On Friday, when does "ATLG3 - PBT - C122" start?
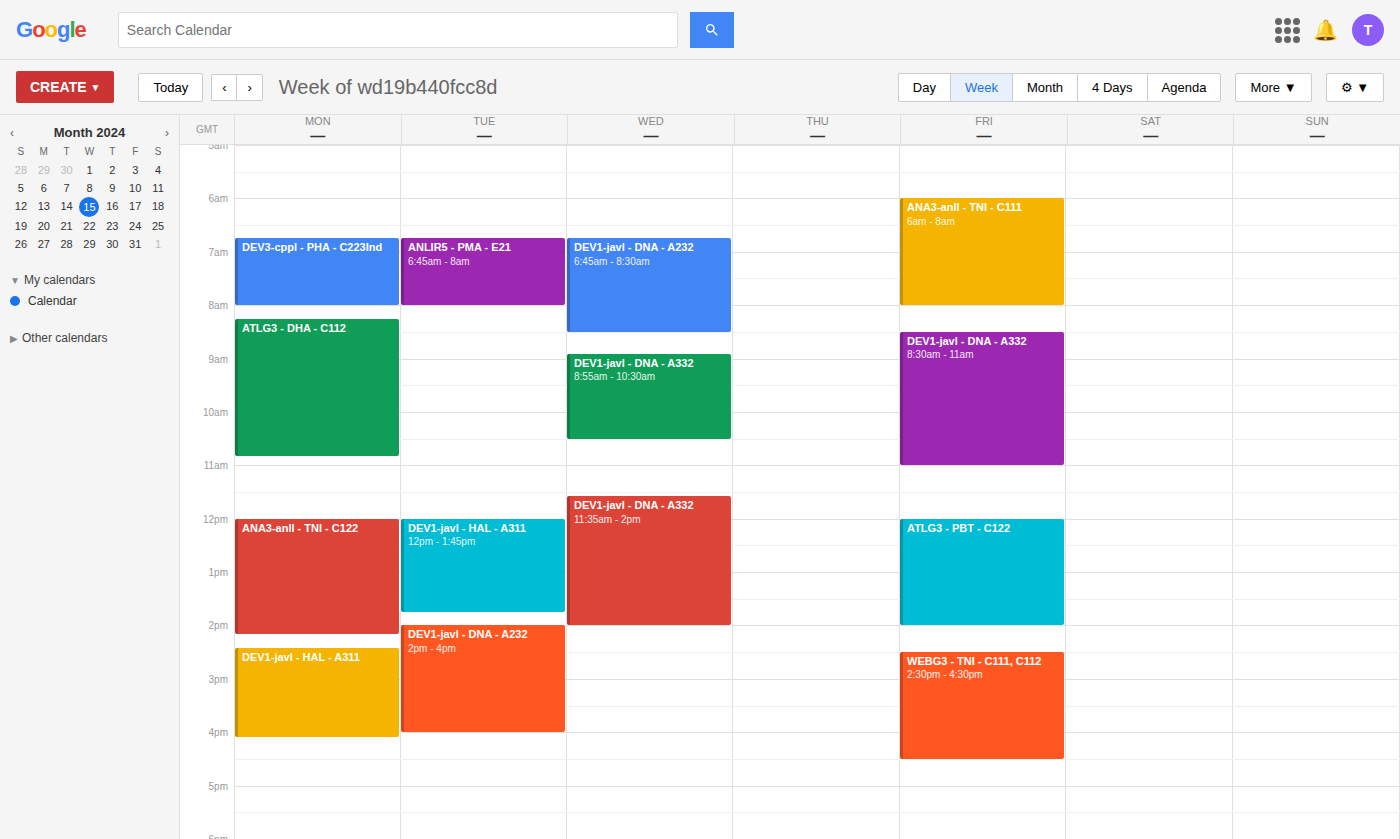
12:00 PM